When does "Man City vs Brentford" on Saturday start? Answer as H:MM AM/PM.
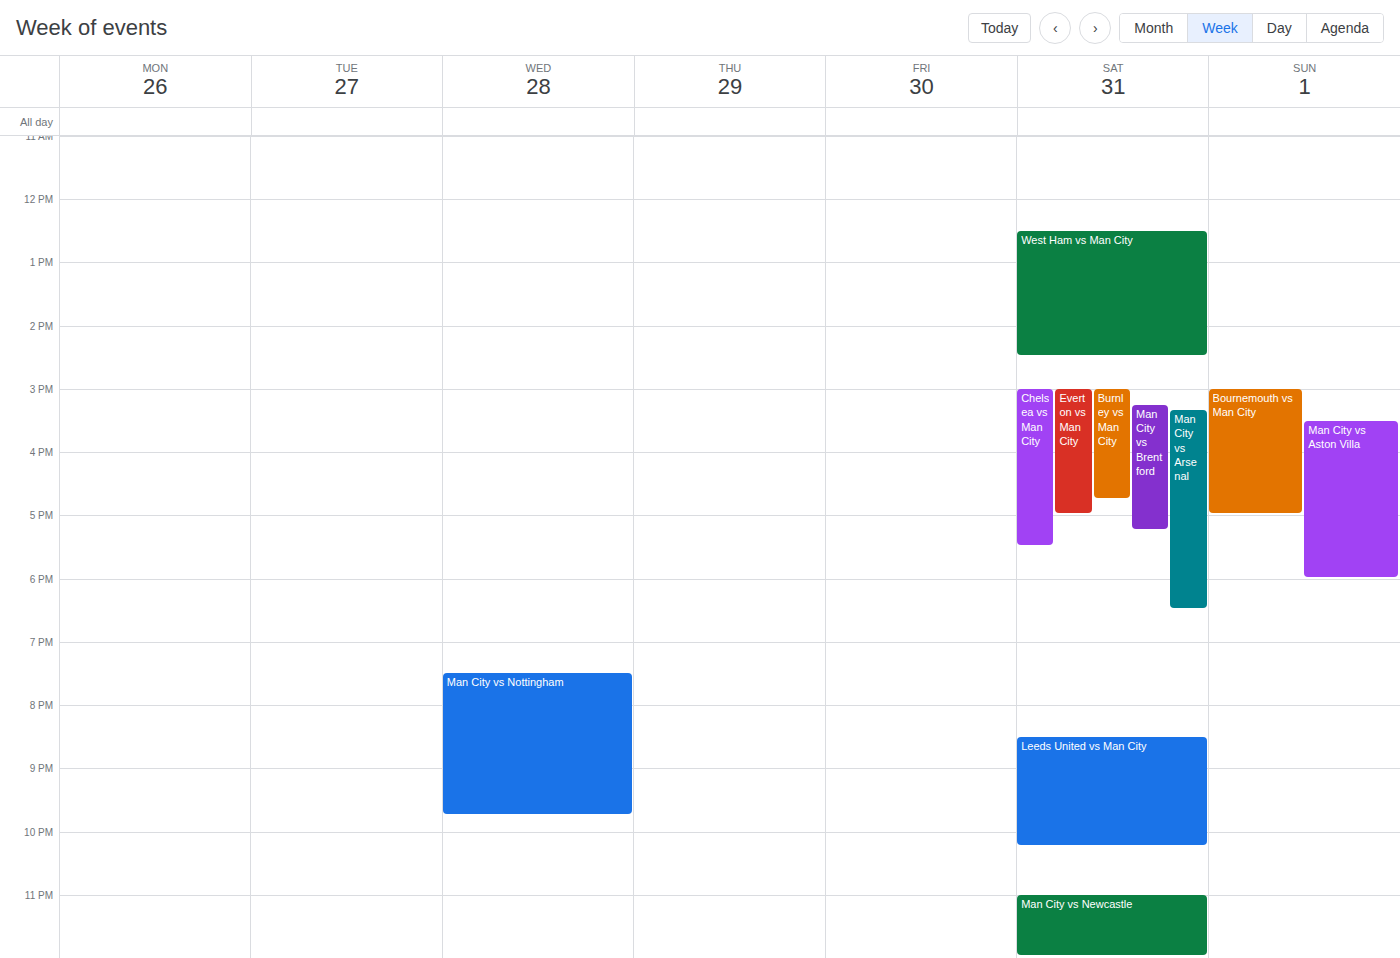
3:15 PM